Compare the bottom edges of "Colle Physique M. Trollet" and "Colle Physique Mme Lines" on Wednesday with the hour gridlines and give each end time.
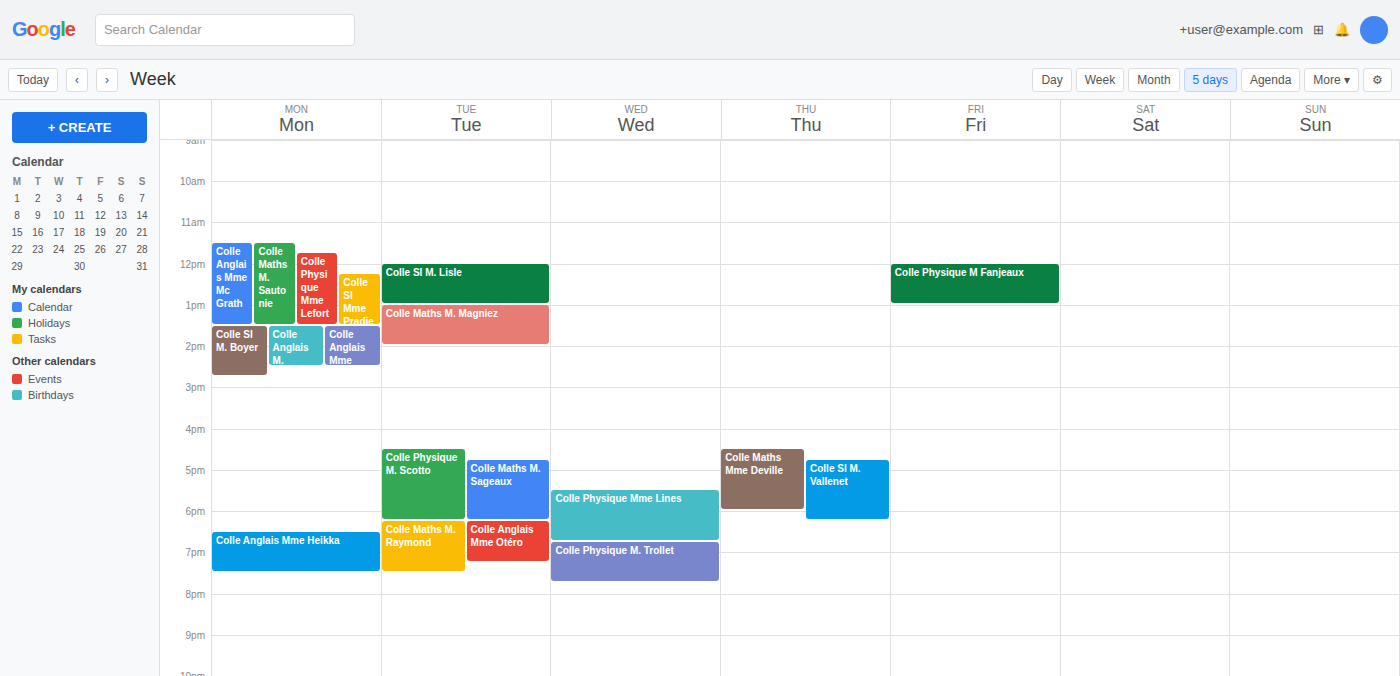
"Colle Physique M. Trollet": 7:45 PM, neither: three quarters of the way from the 7 PM line to the 8 PM line. "Colle Physique Mme Lines": 6:45 PM, neither: three quarters of the way from the 6 PM line to the 7 PM line.